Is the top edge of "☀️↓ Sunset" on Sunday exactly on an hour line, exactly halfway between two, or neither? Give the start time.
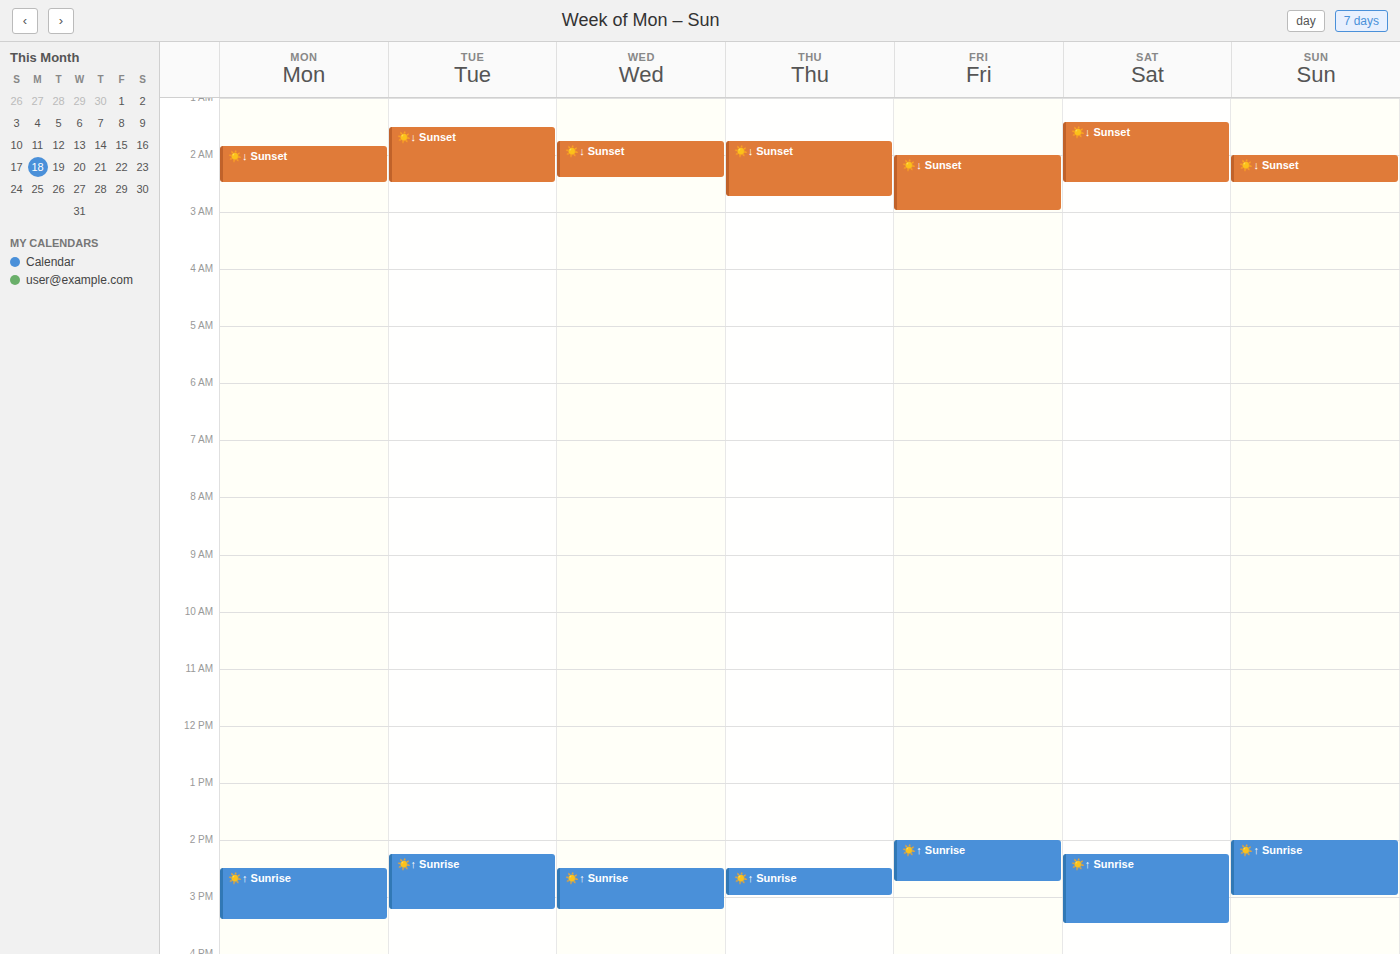
2:00 AM -- exactly on the 2 AM line.